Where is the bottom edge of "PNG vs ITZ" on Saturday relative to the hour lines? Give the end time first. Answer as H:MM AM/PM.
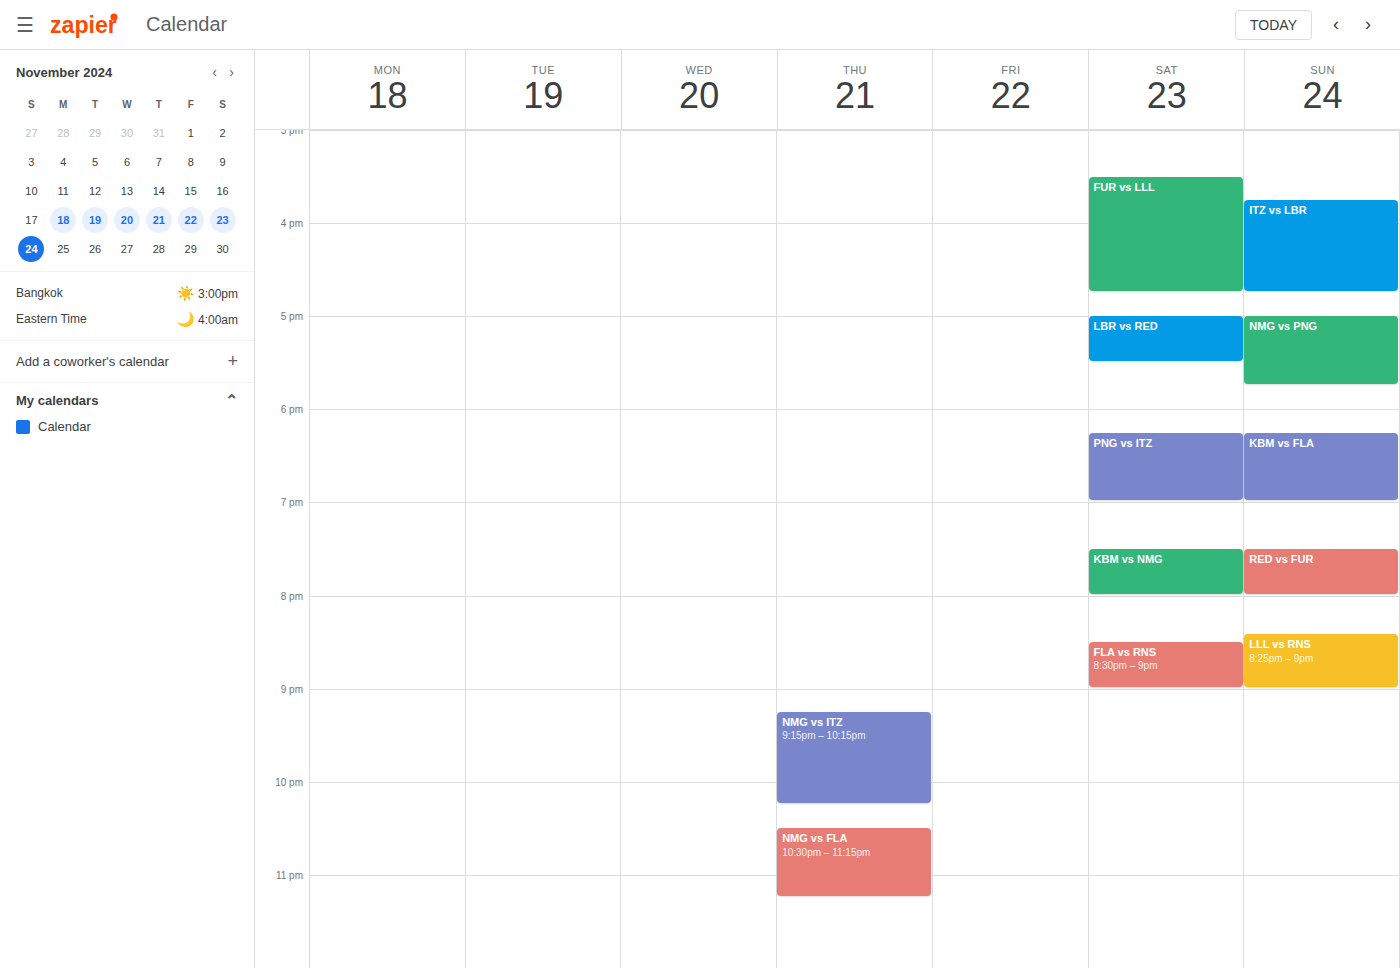
7:00 PM -- exactly on the 7 PM line.